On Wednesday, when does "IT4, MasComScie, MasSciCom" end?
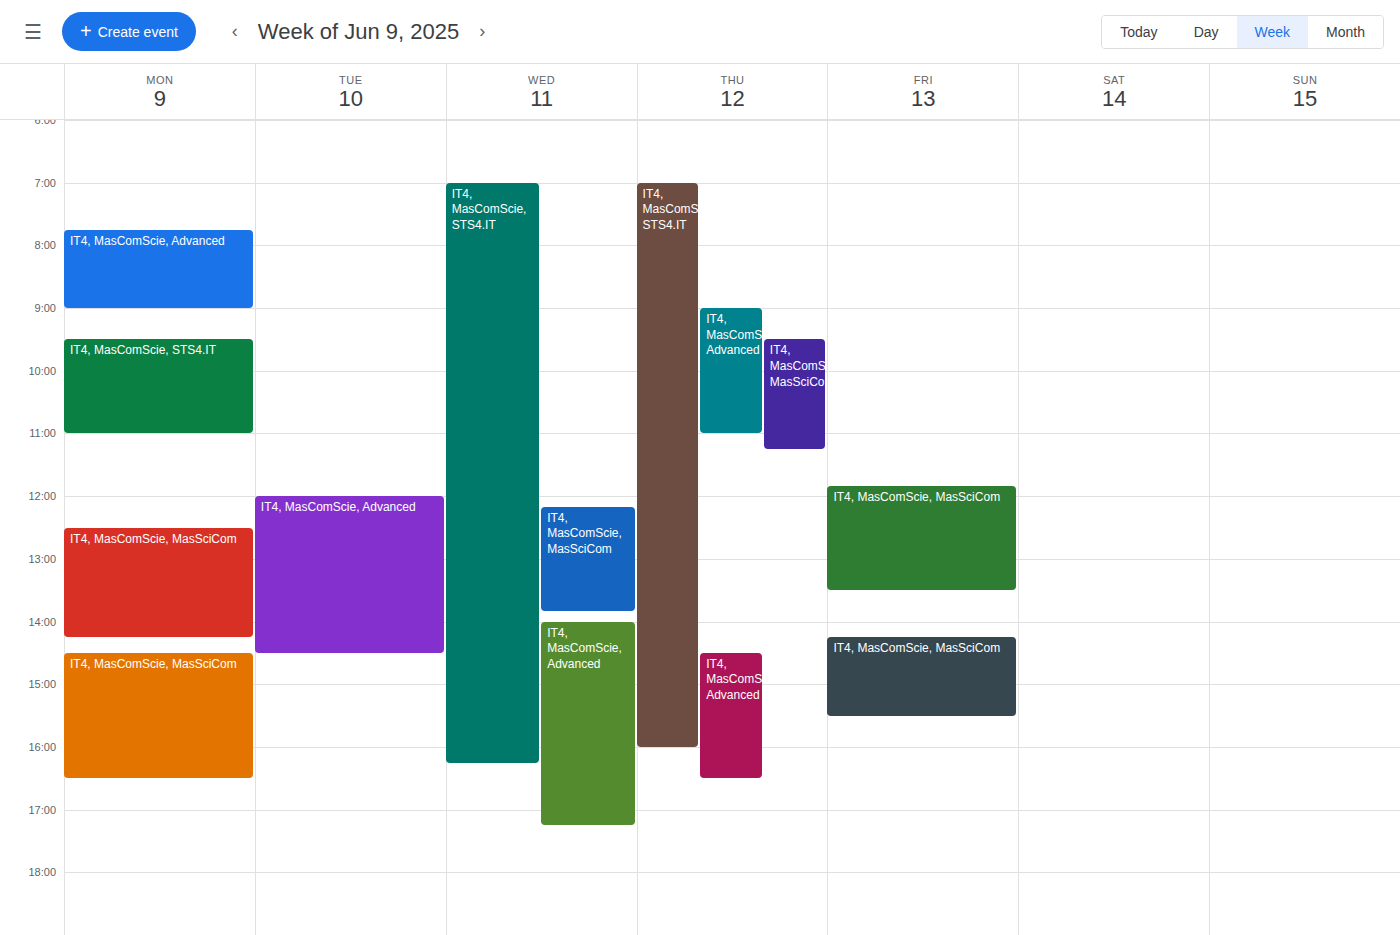
1:50 PM